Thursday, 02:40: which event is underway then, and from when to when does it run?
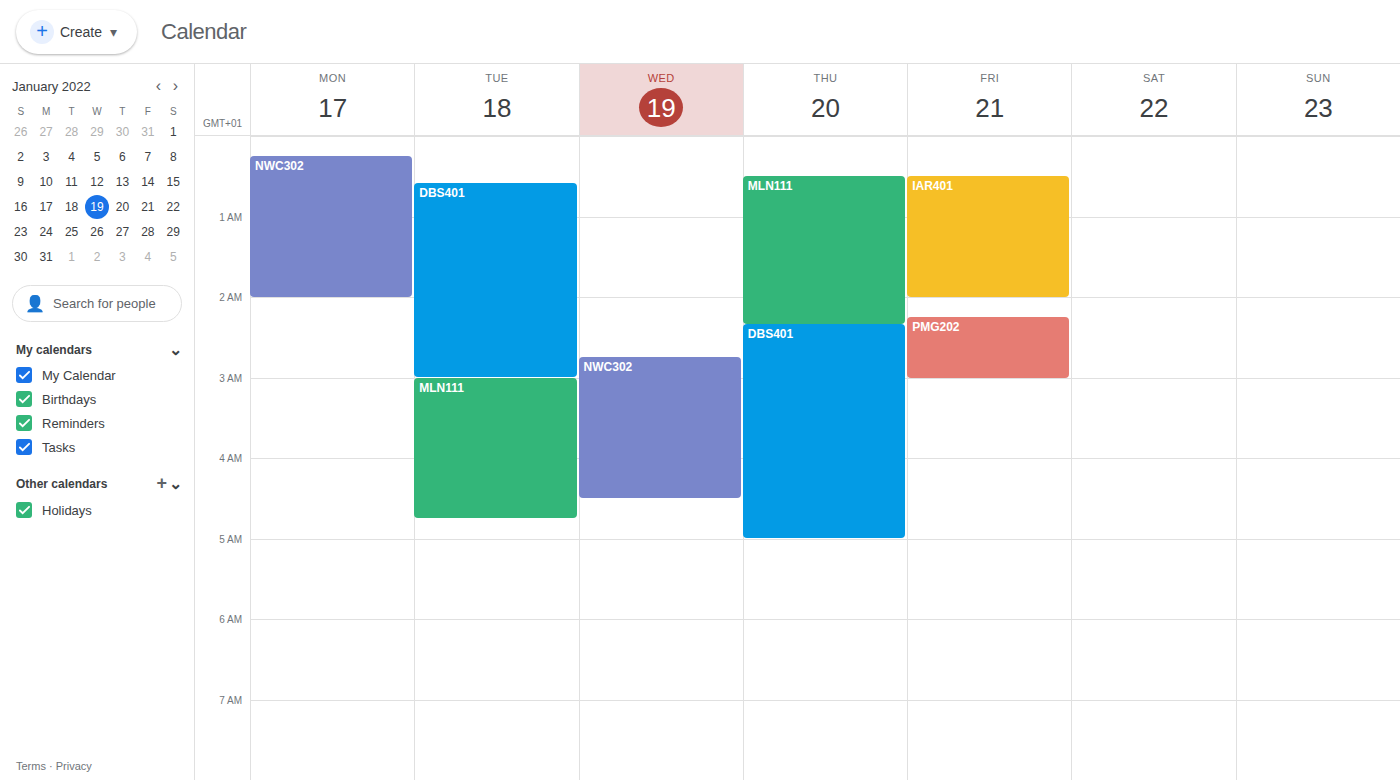
"DBS401", 02:20 to 05:00